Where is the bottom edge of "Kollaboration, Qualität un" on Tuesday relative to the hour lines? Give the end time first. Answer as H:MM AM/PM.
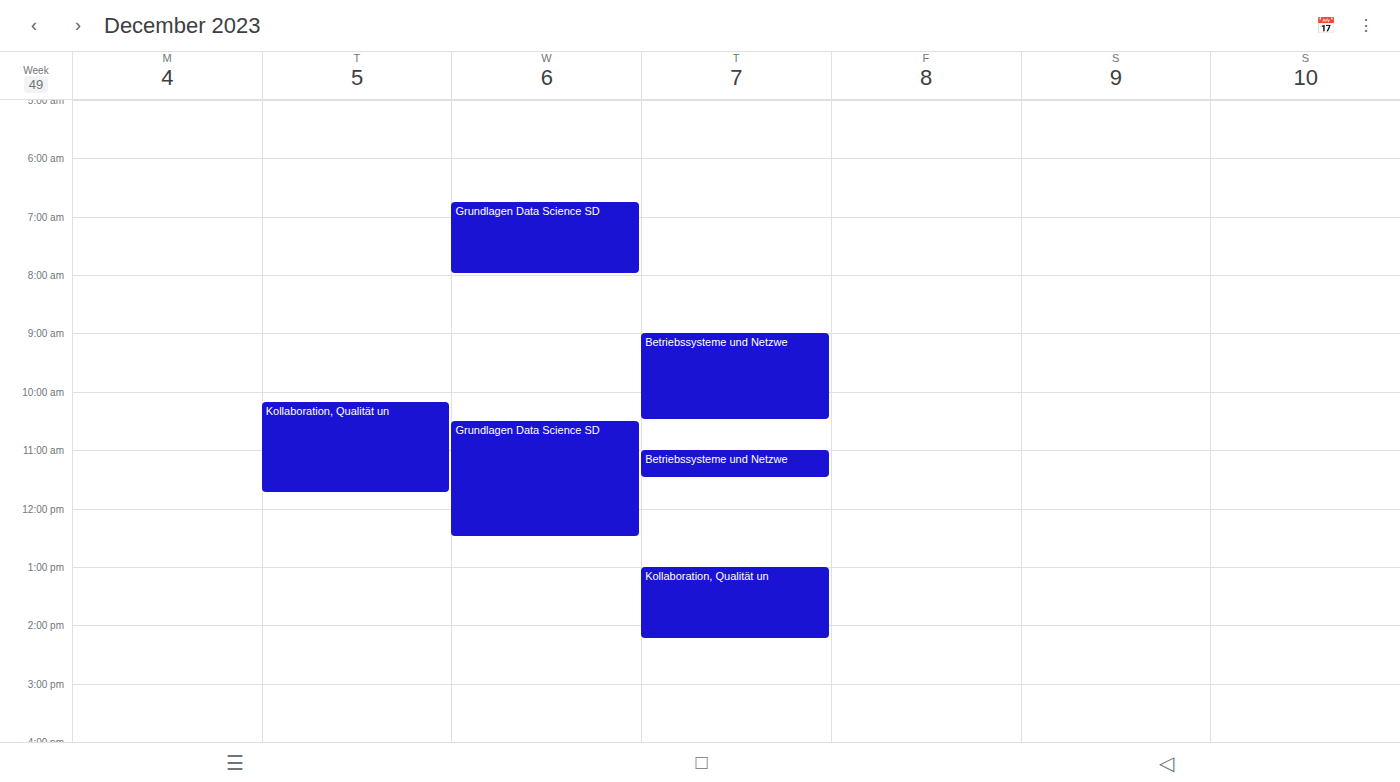
11:45 AM -- neither: three quarters of the way from the 11 AM line to the 12 PM line.